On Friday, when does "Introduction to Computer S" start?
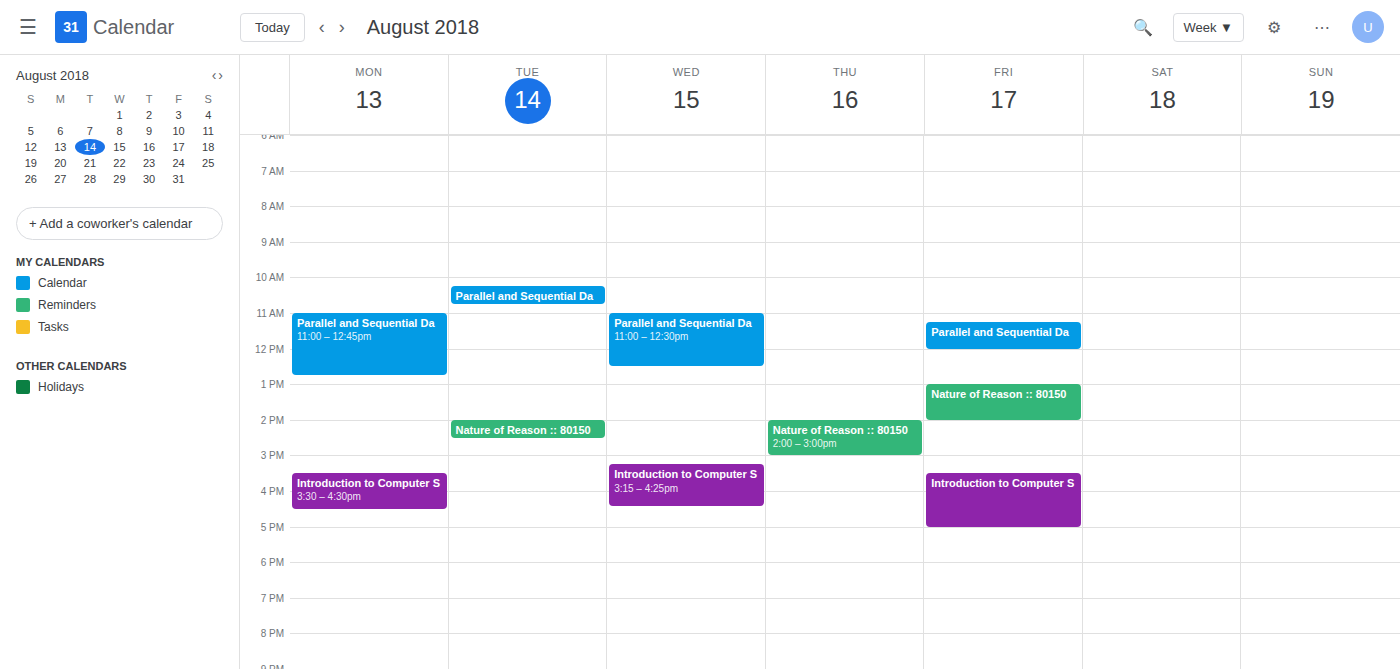
15:30